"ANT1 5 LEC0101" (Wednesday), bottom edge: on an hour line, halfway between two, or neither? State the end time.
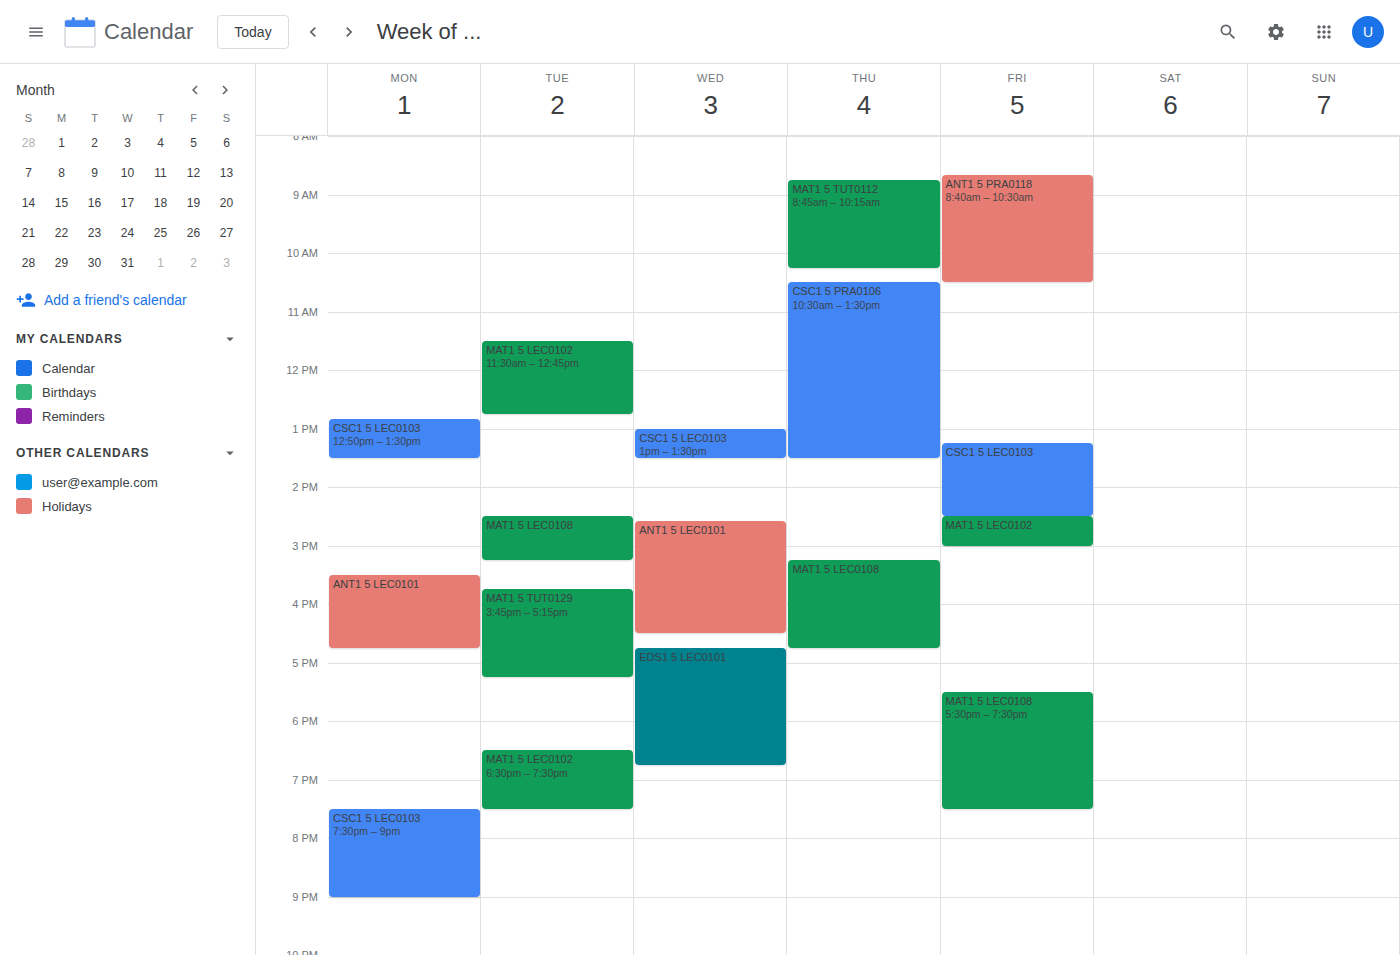
4:30 PM -- halfway between the 4 PM and 5 PM lines.